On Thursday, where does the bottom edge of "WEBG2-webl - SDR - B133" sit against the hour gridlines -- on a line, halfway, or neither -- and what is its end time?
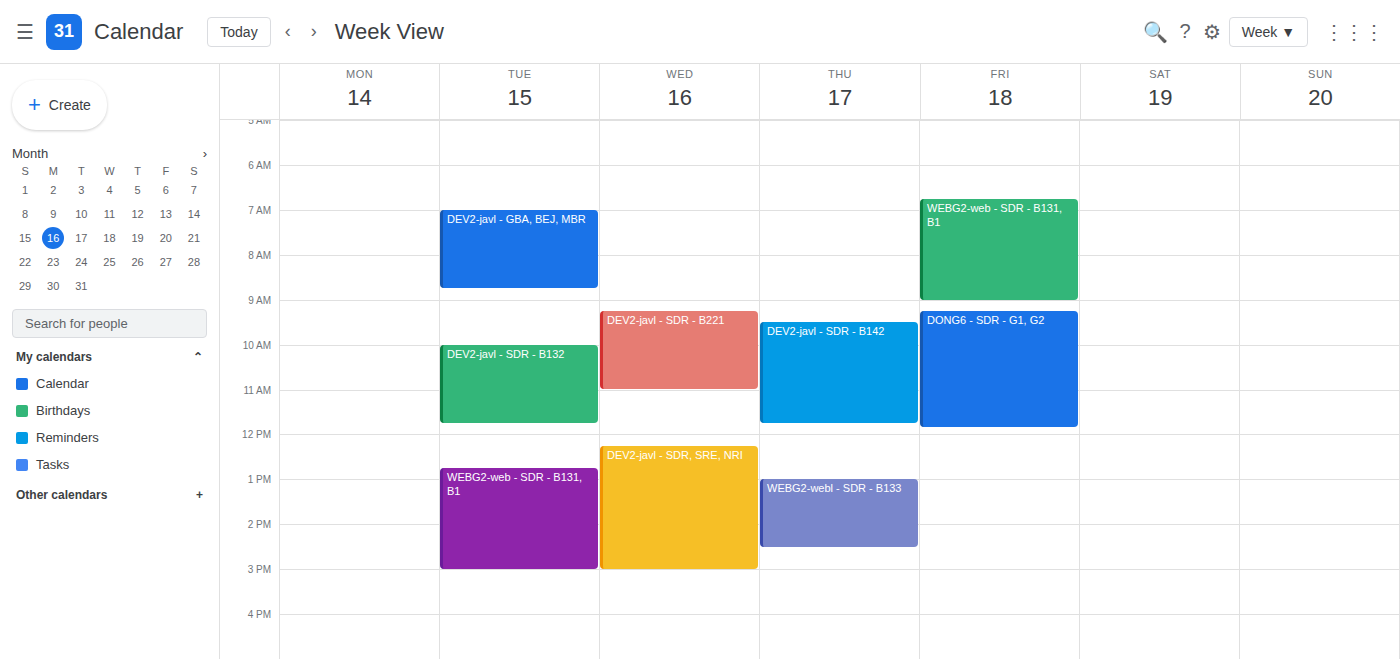
2:30 PM -- halfway between the 2 PM and 3 PM lines.